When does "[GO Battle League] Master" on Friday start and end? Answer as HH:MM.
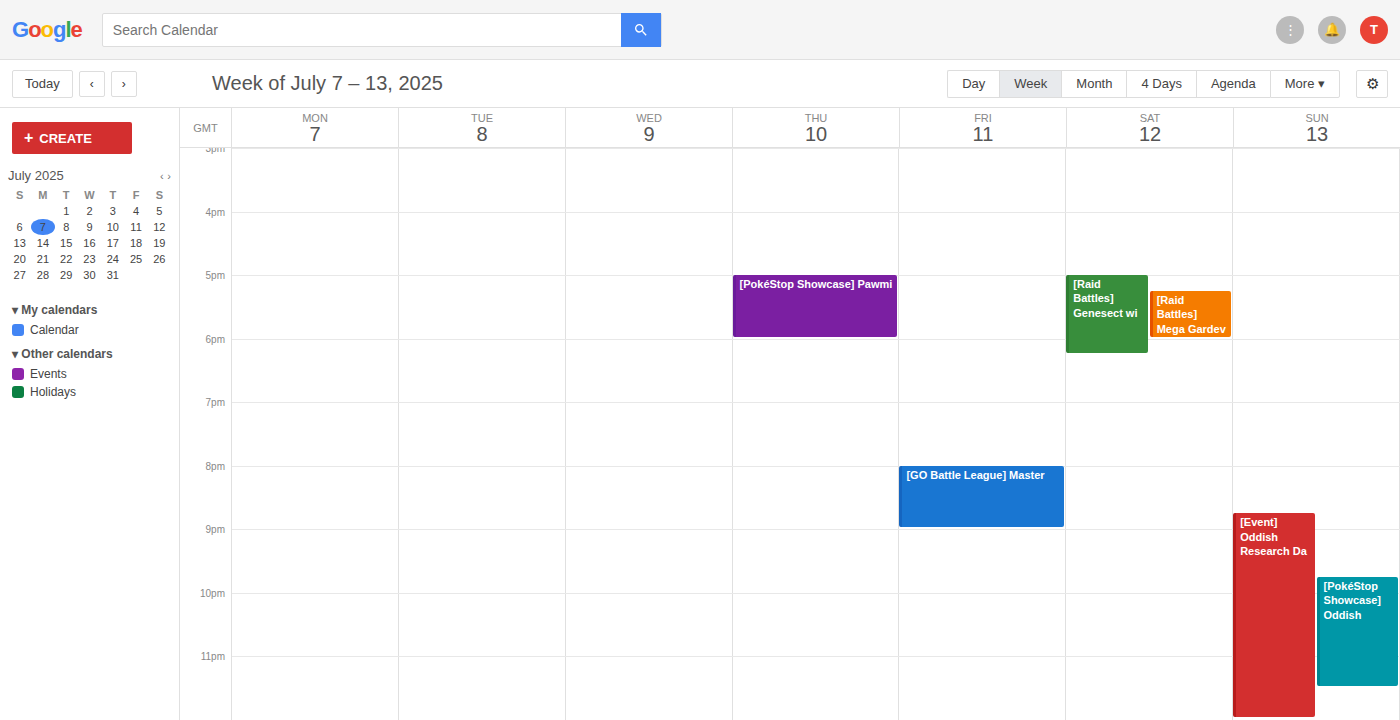
20:00 to 21:00